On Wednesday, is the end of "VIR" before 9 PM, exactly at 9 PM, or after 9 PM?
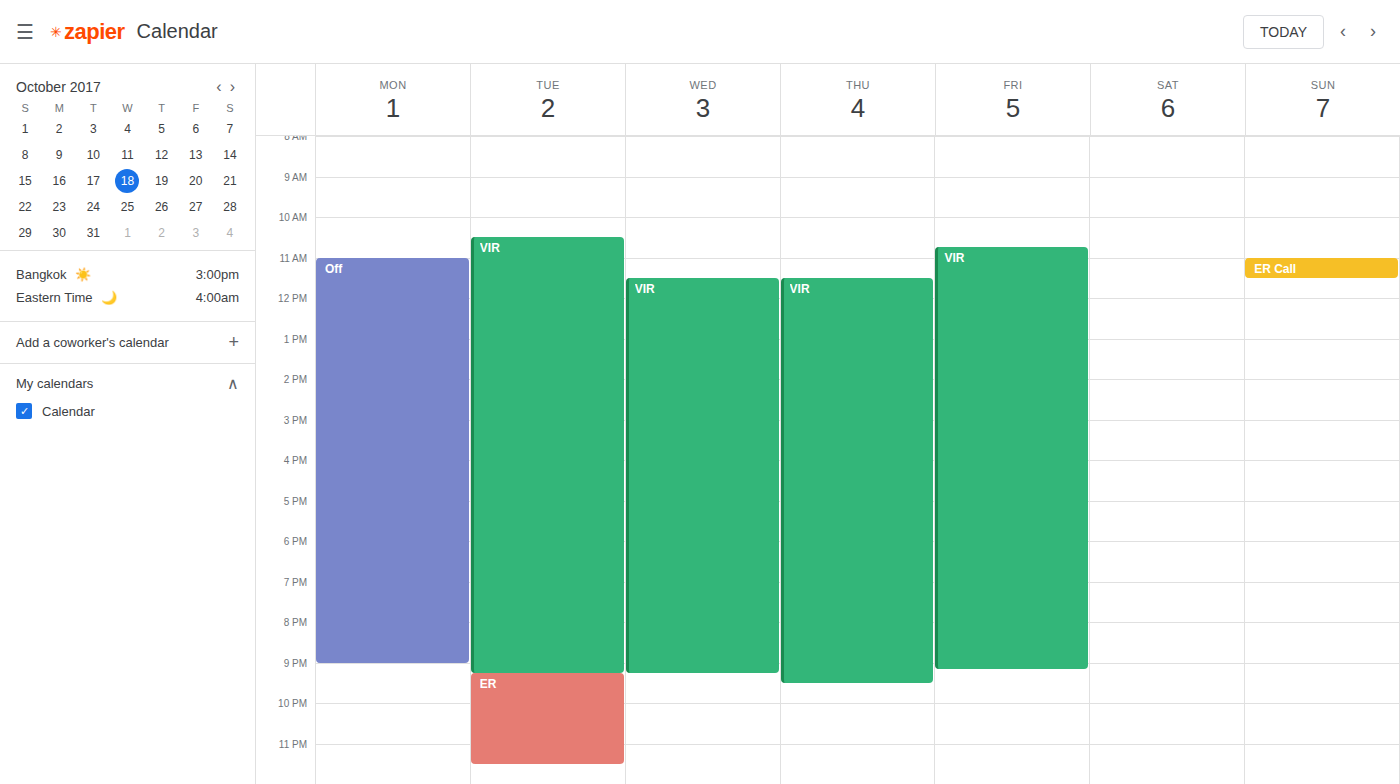
9:15 PM -- after 9 PM, 15 minutes below the 9 PM line.